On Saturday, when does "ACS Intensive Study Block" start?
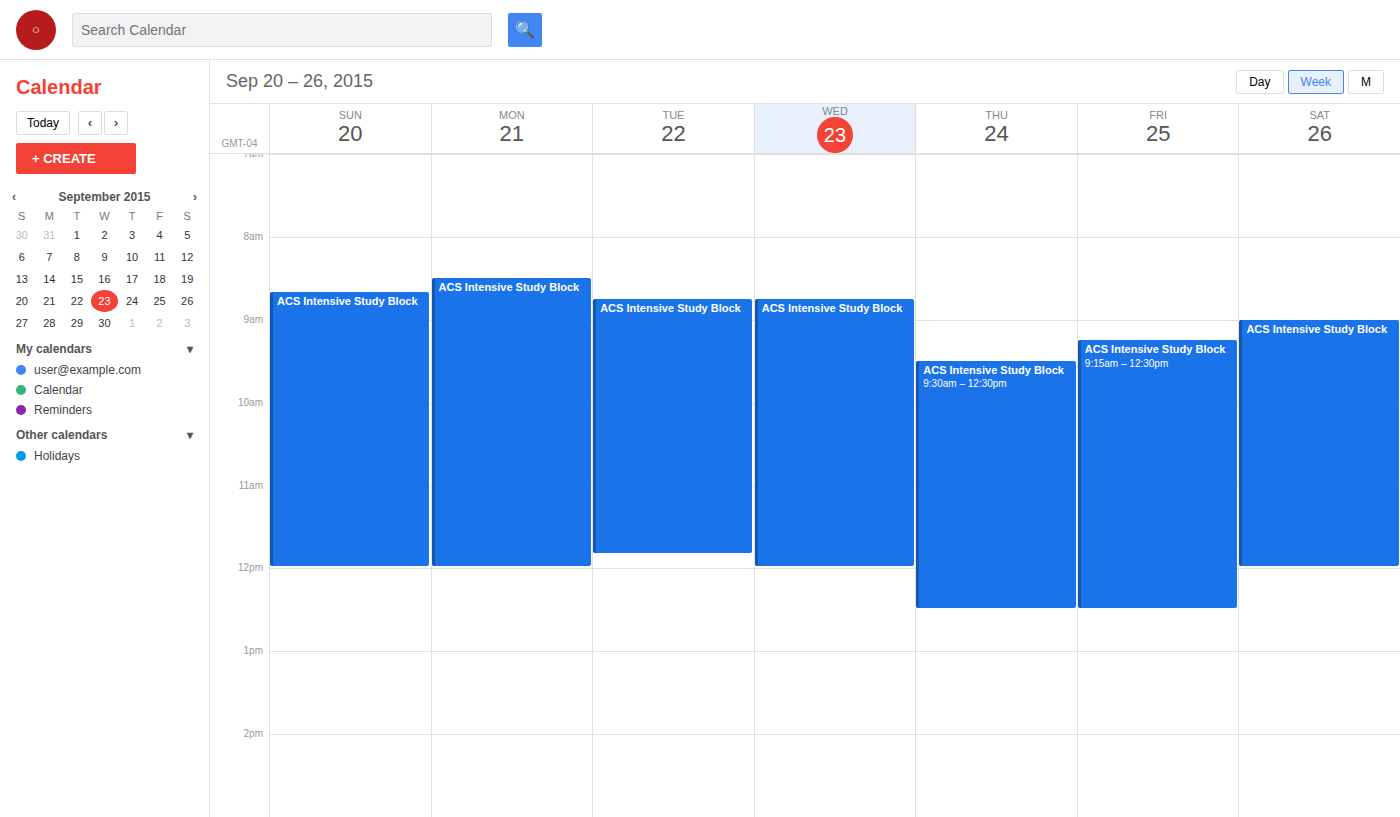
9:00 AM